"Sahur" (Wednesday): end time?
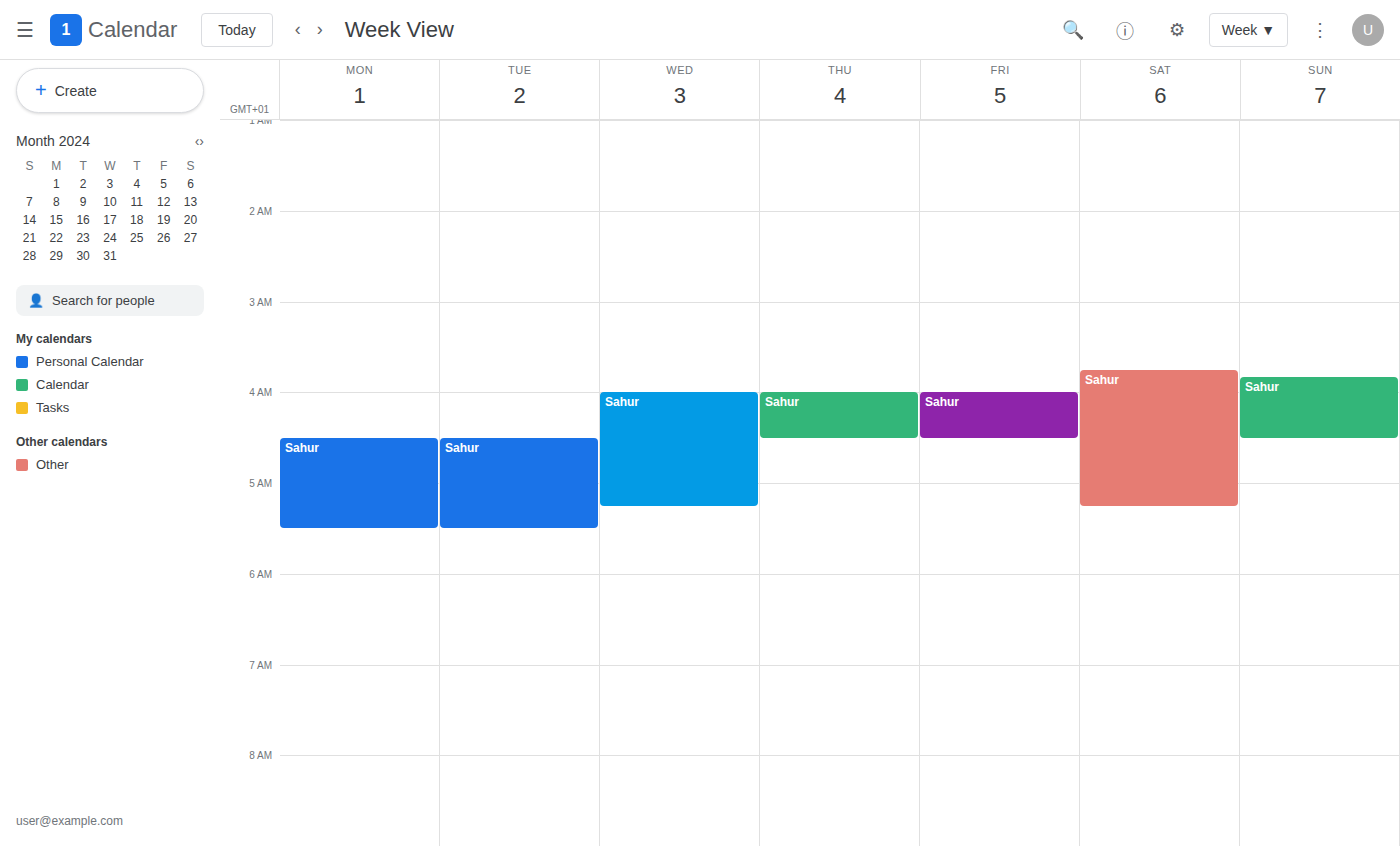
05:15